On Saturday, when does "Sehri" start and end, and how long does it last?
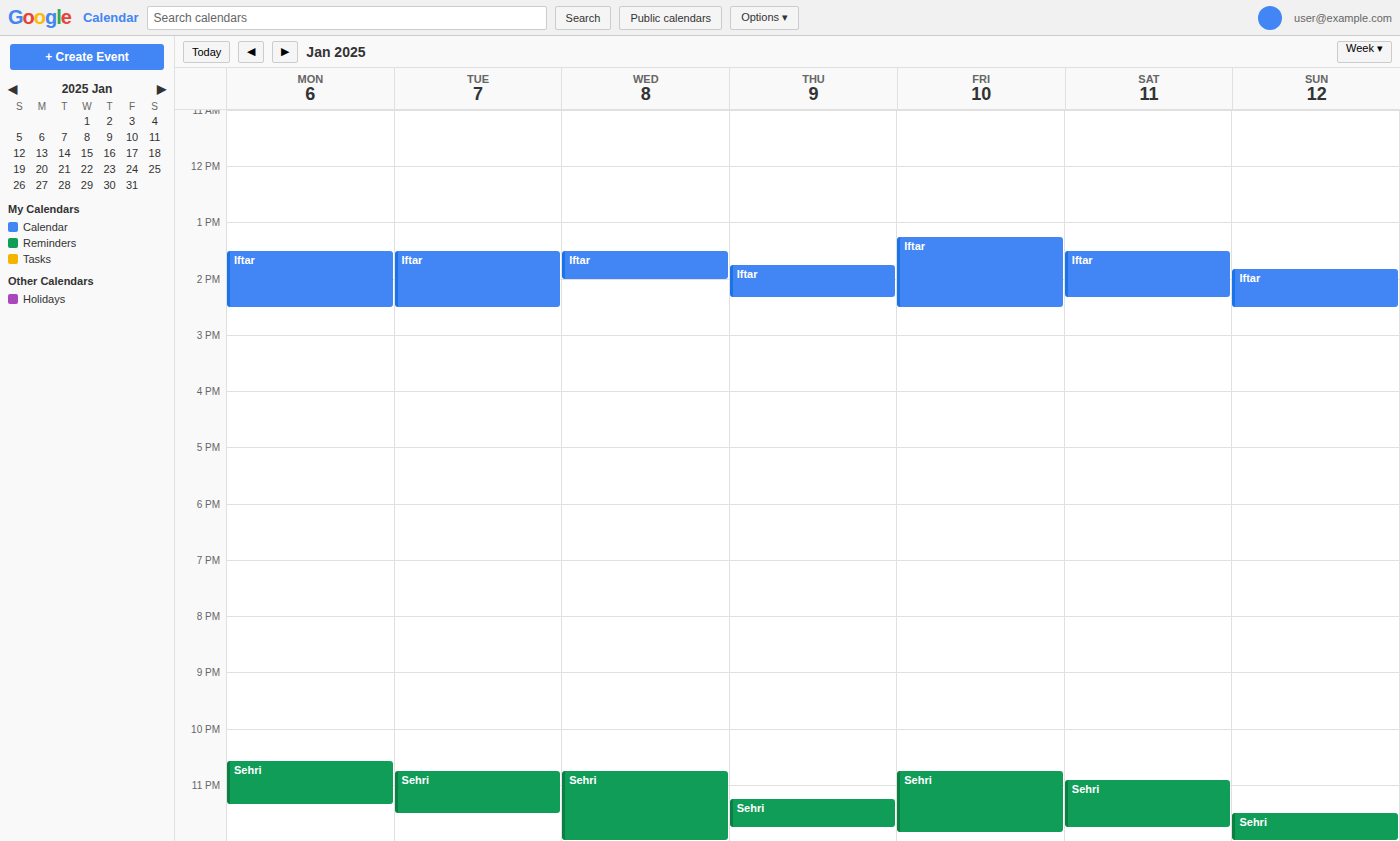
10:55 PM to 11:45 PM, 50 minutes